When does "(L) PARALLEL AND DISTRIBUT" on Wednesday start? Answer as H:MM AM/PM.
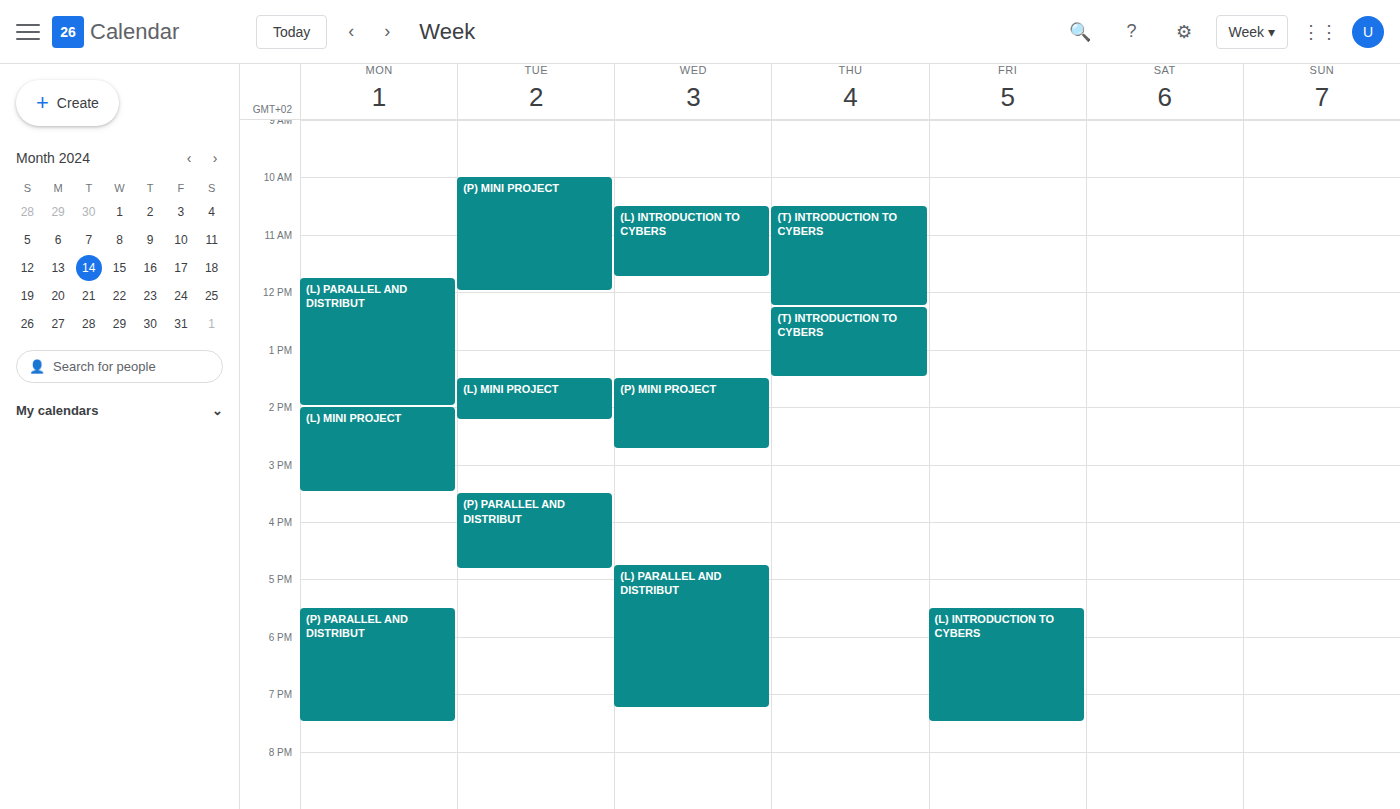
4:45 PM